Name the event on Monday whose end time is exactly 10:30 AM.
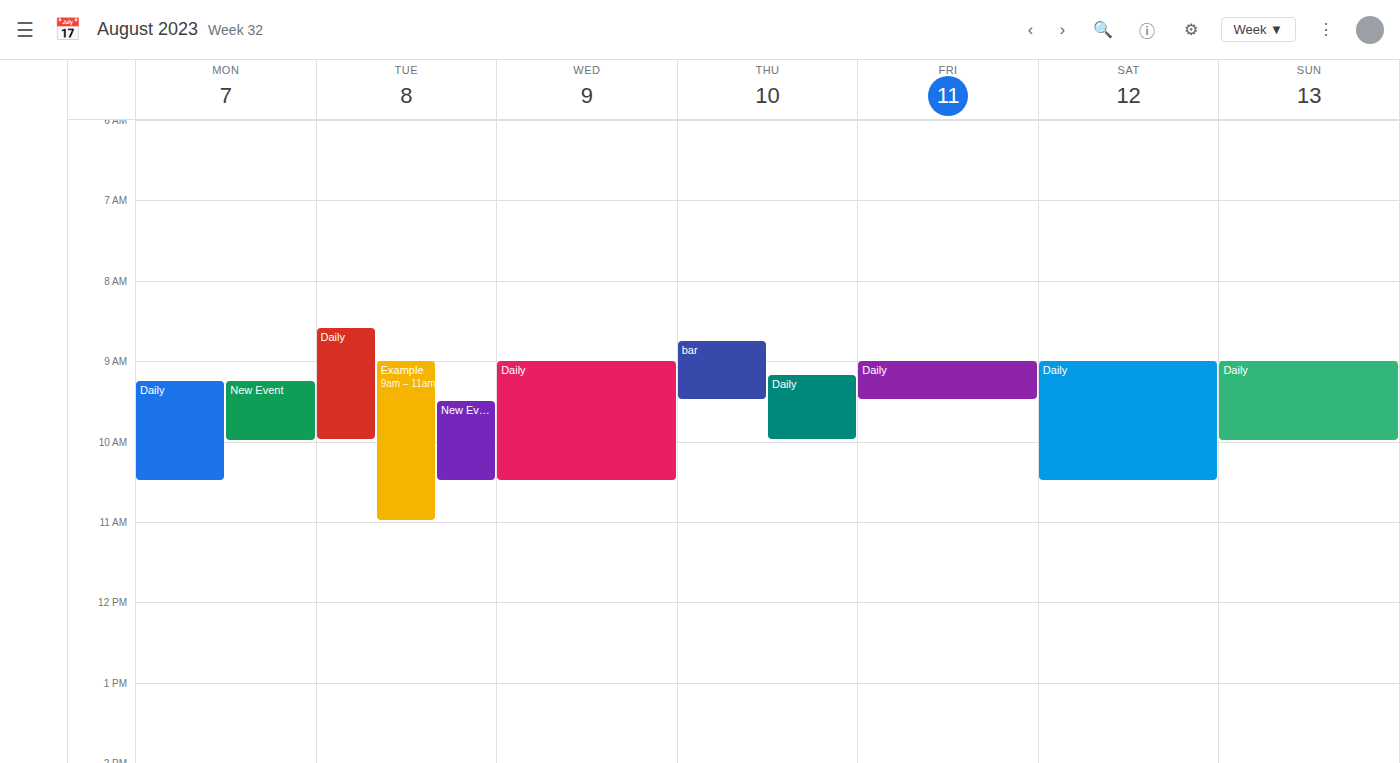
"Daily"